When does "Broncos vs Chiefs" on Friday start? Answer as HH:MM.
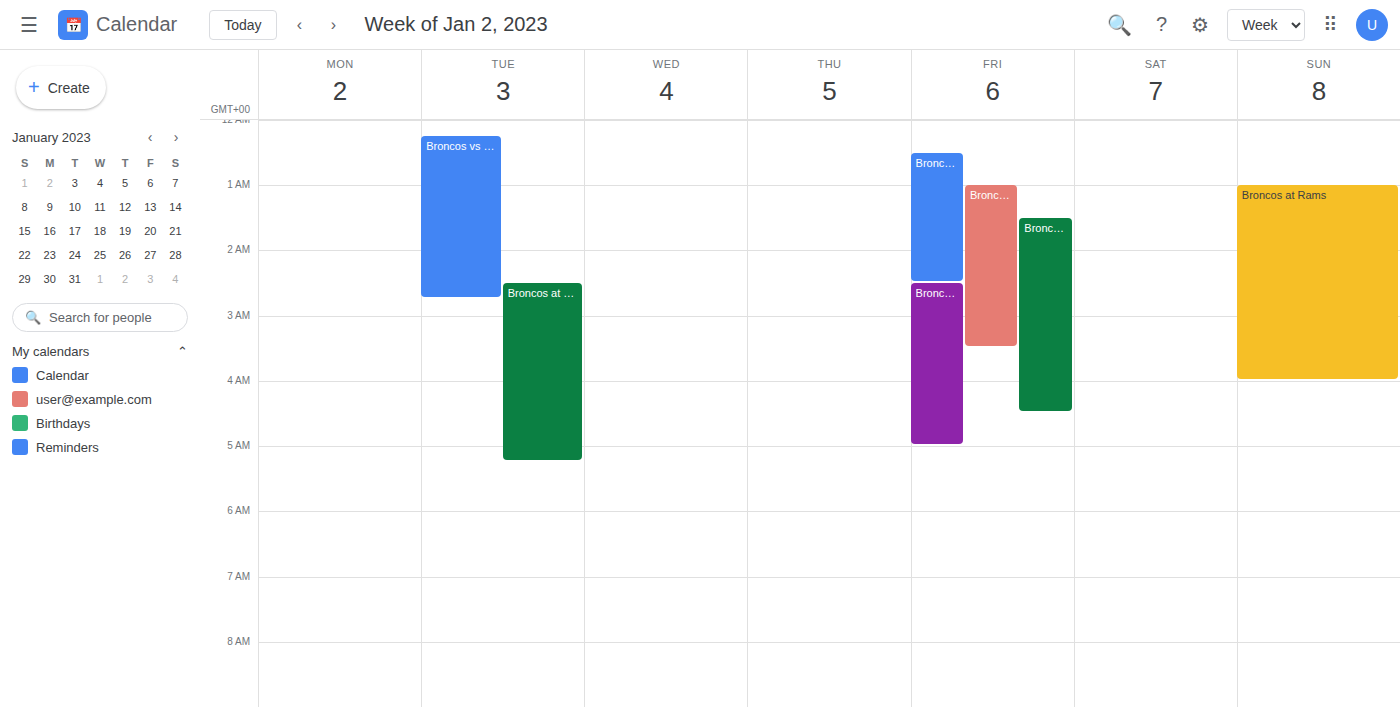
01:00